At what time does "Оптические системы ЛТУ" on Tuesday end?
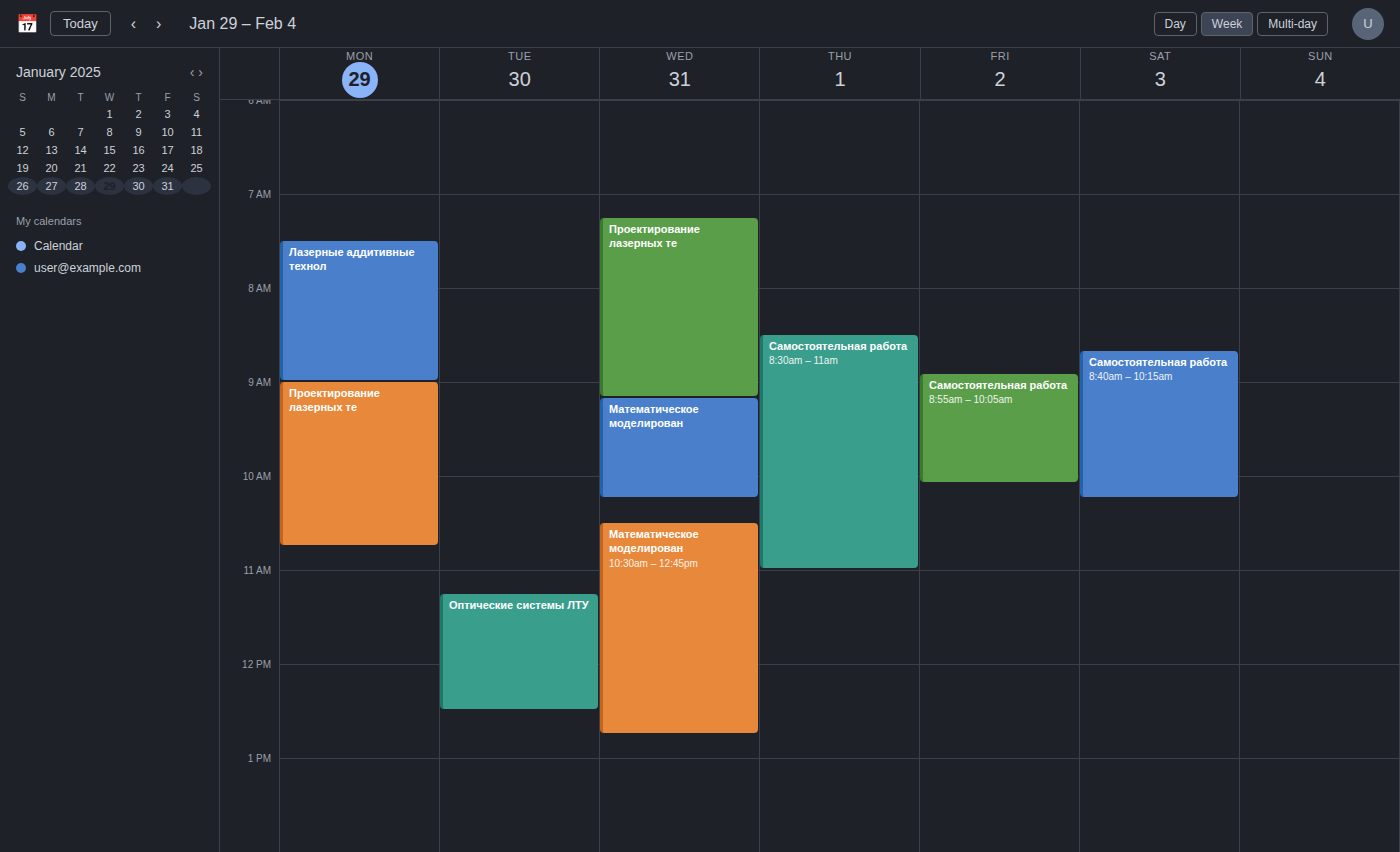
12:30 PM